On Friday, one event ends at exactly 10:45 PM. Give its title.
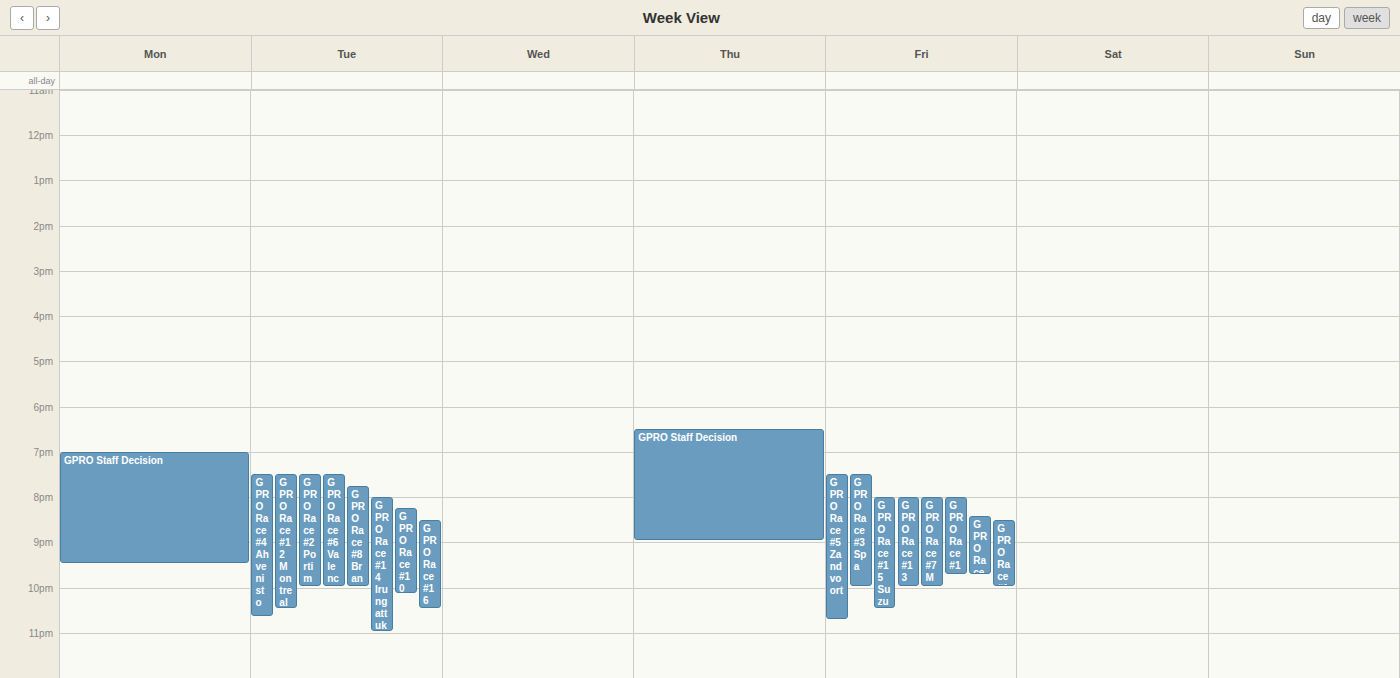
"GPRO Race #5 Zandvoort"